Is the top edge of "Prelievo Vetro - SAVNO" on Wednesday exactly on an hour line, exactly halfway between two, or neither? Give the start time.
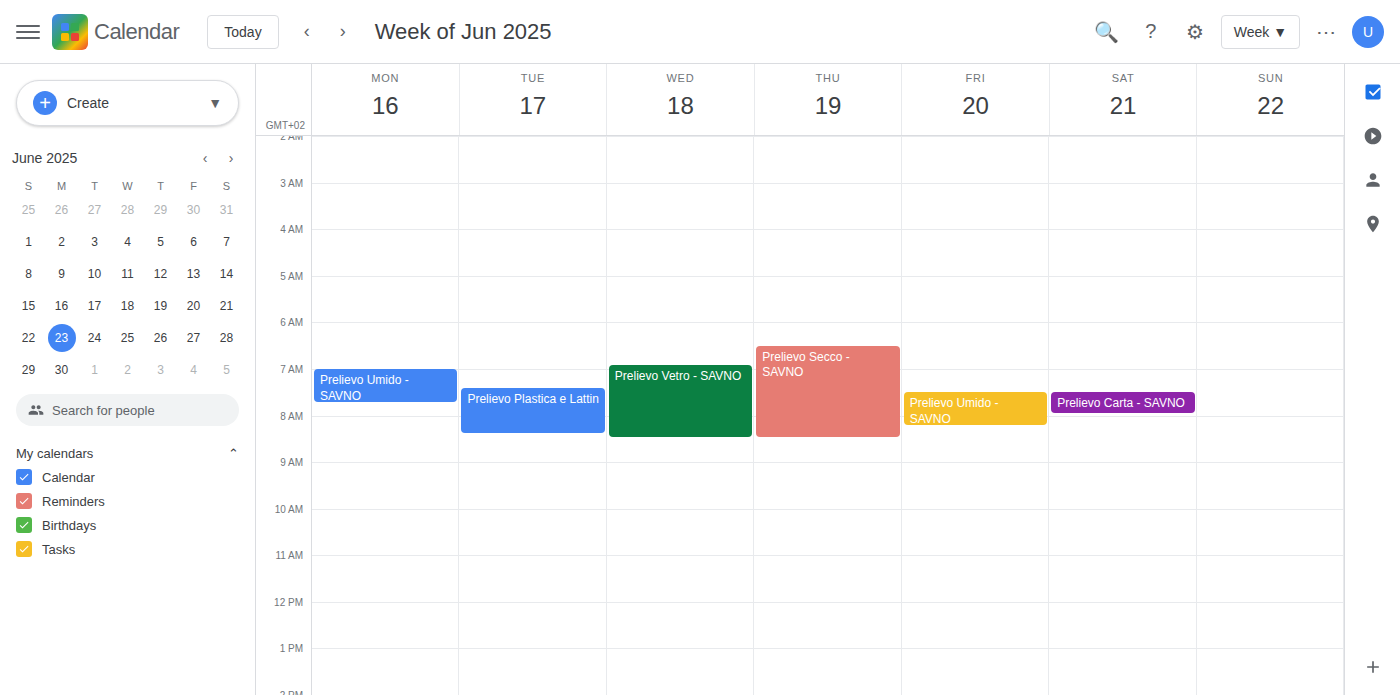
06:55 -- neither: 55 minutes below the 06:00 line and 5 minutes above the 07:00 line.